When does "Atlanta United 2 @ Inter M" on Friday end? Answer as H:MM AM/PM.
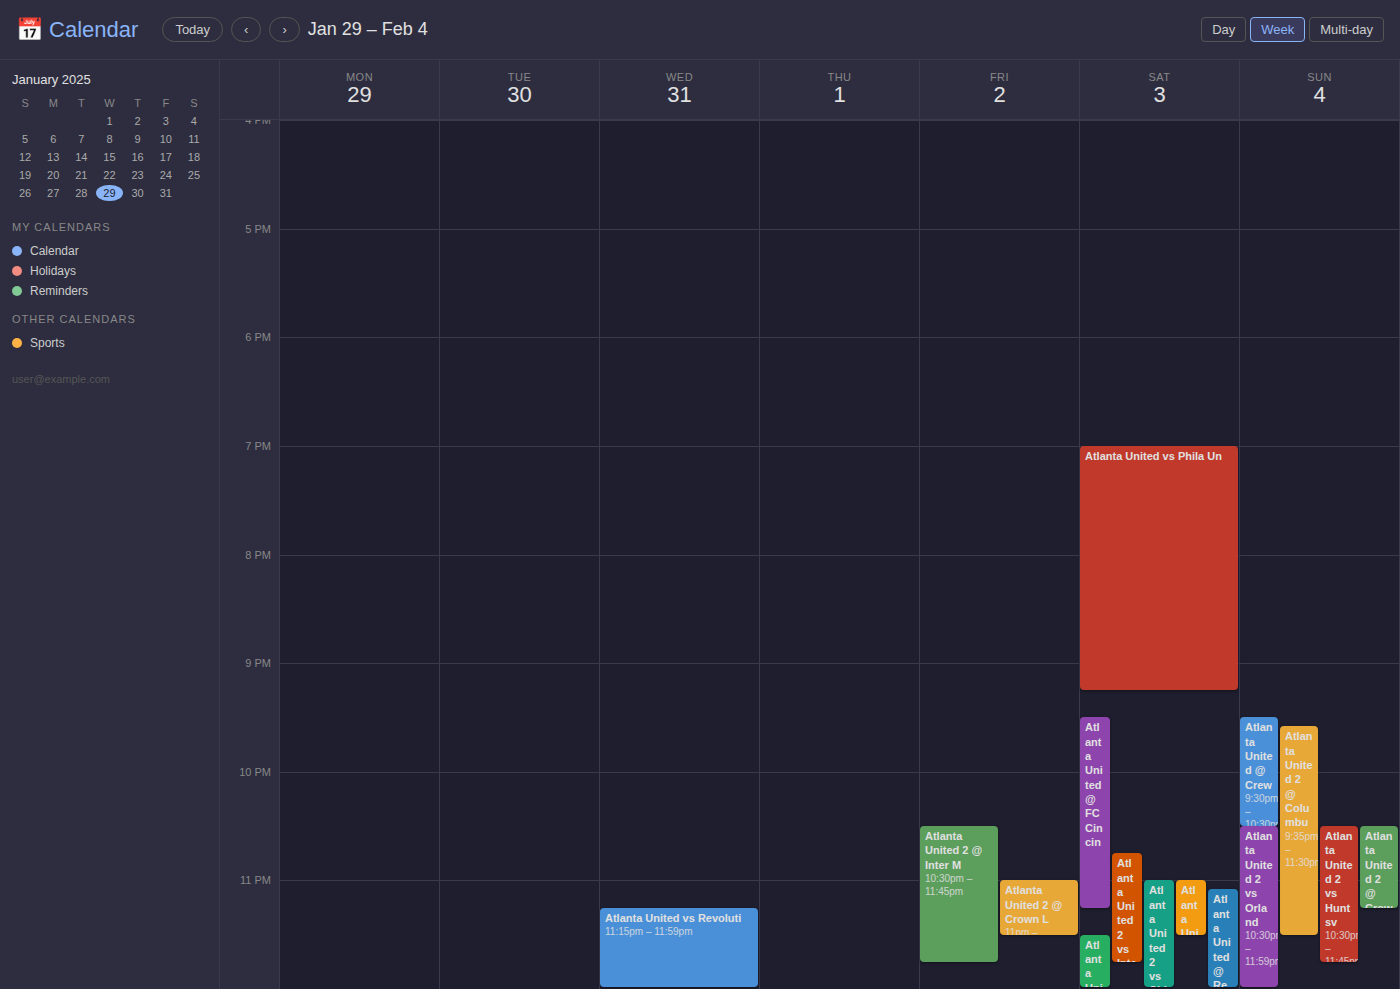
11:45 PM